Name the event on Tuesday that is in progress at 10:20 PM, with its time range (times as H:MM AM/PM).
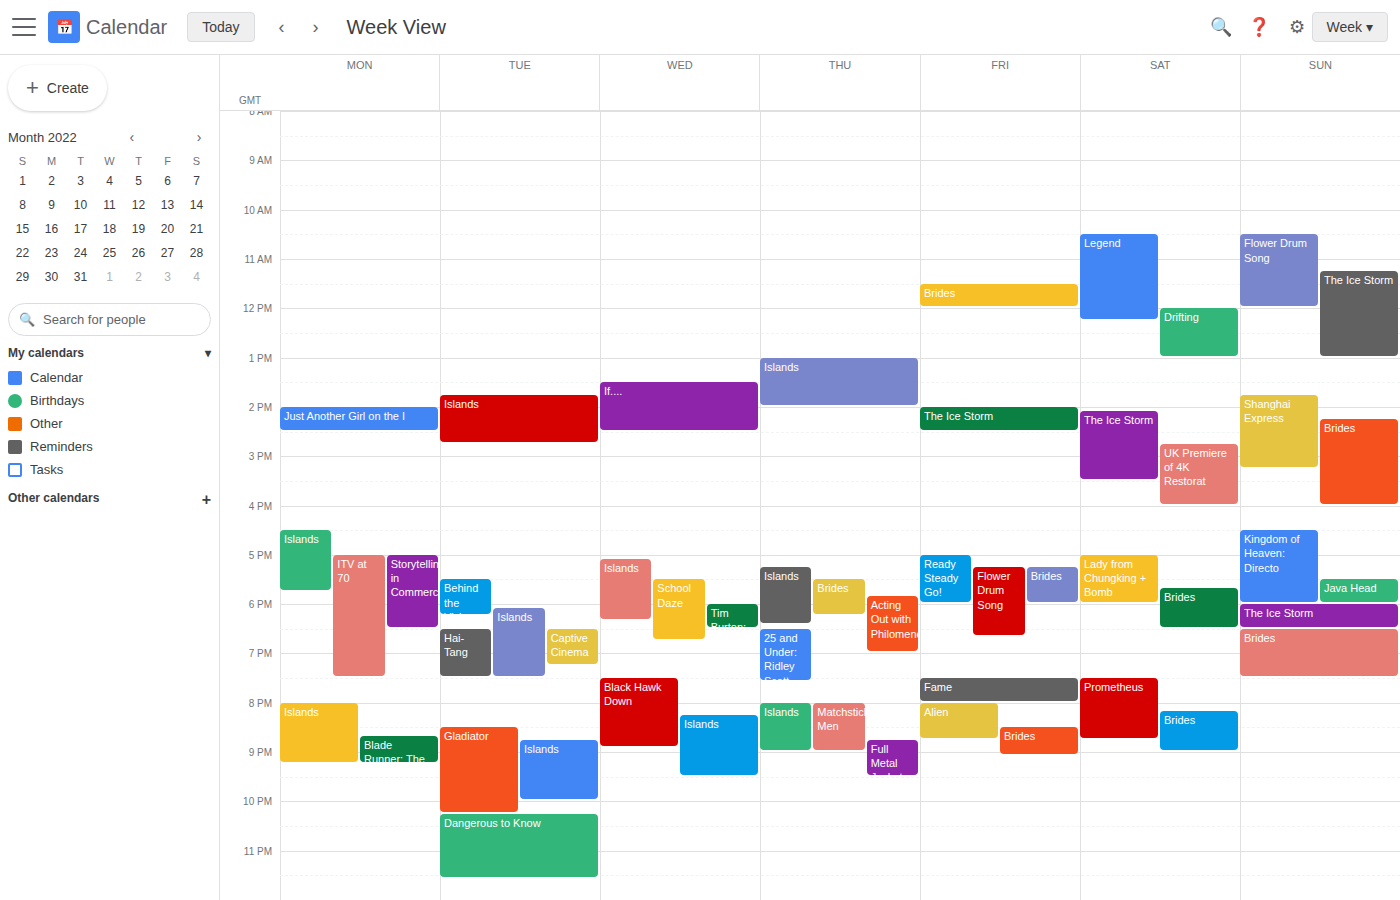
"Dangerous to Know", 10:15 PM to 11:35 PM